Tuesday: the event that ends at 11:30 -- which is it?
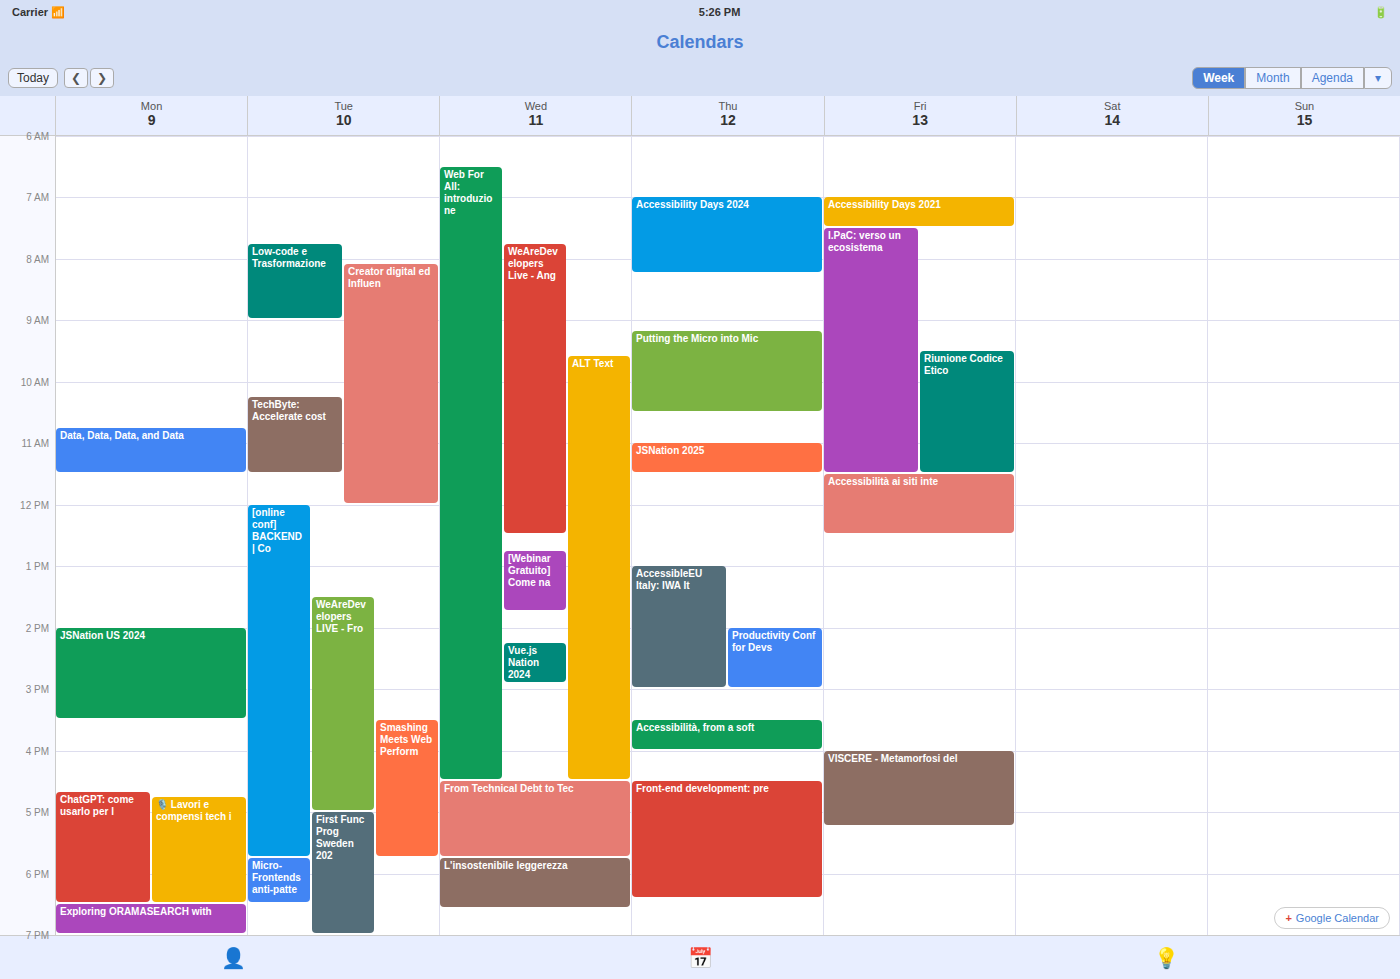
"TechByte: Accelerate cost"